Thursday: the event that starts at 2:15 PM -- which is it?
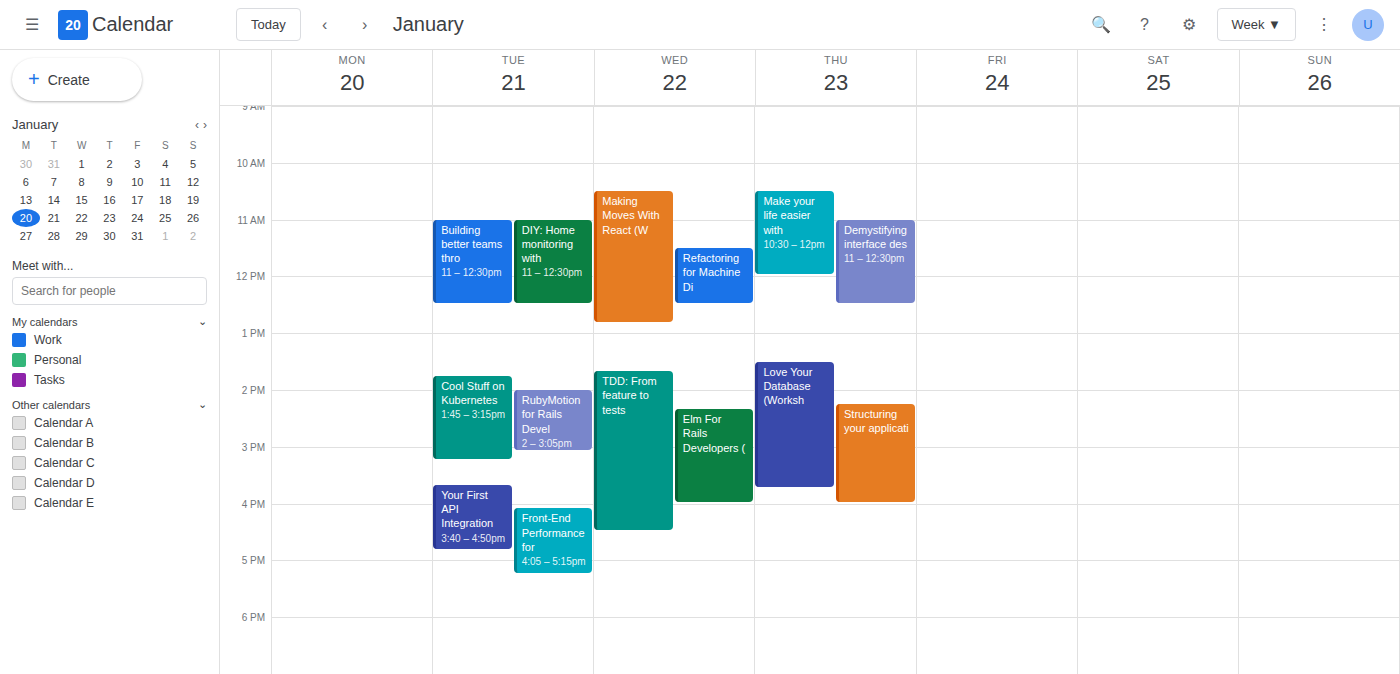
"Structuring your applicati"